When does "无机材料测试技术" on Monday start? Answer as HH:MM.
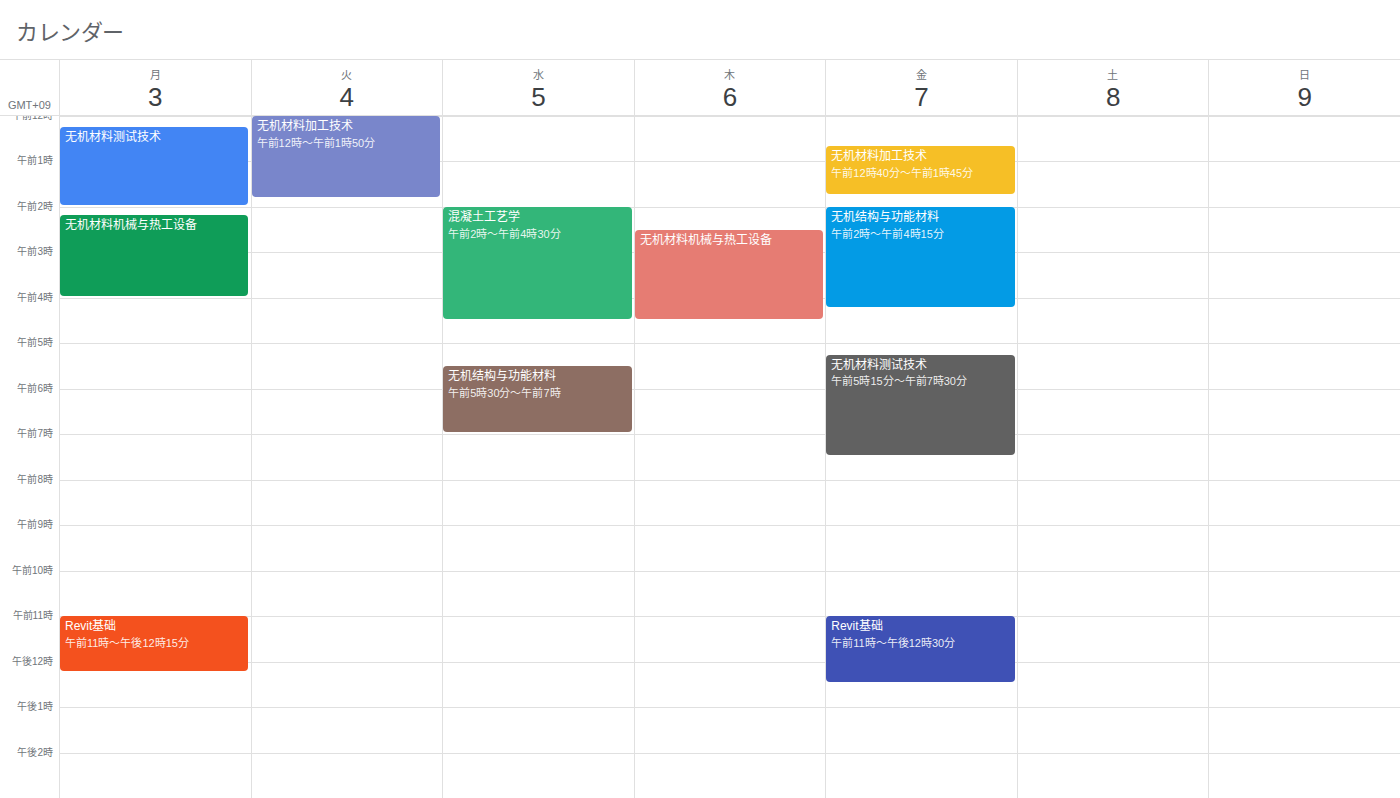
00:15